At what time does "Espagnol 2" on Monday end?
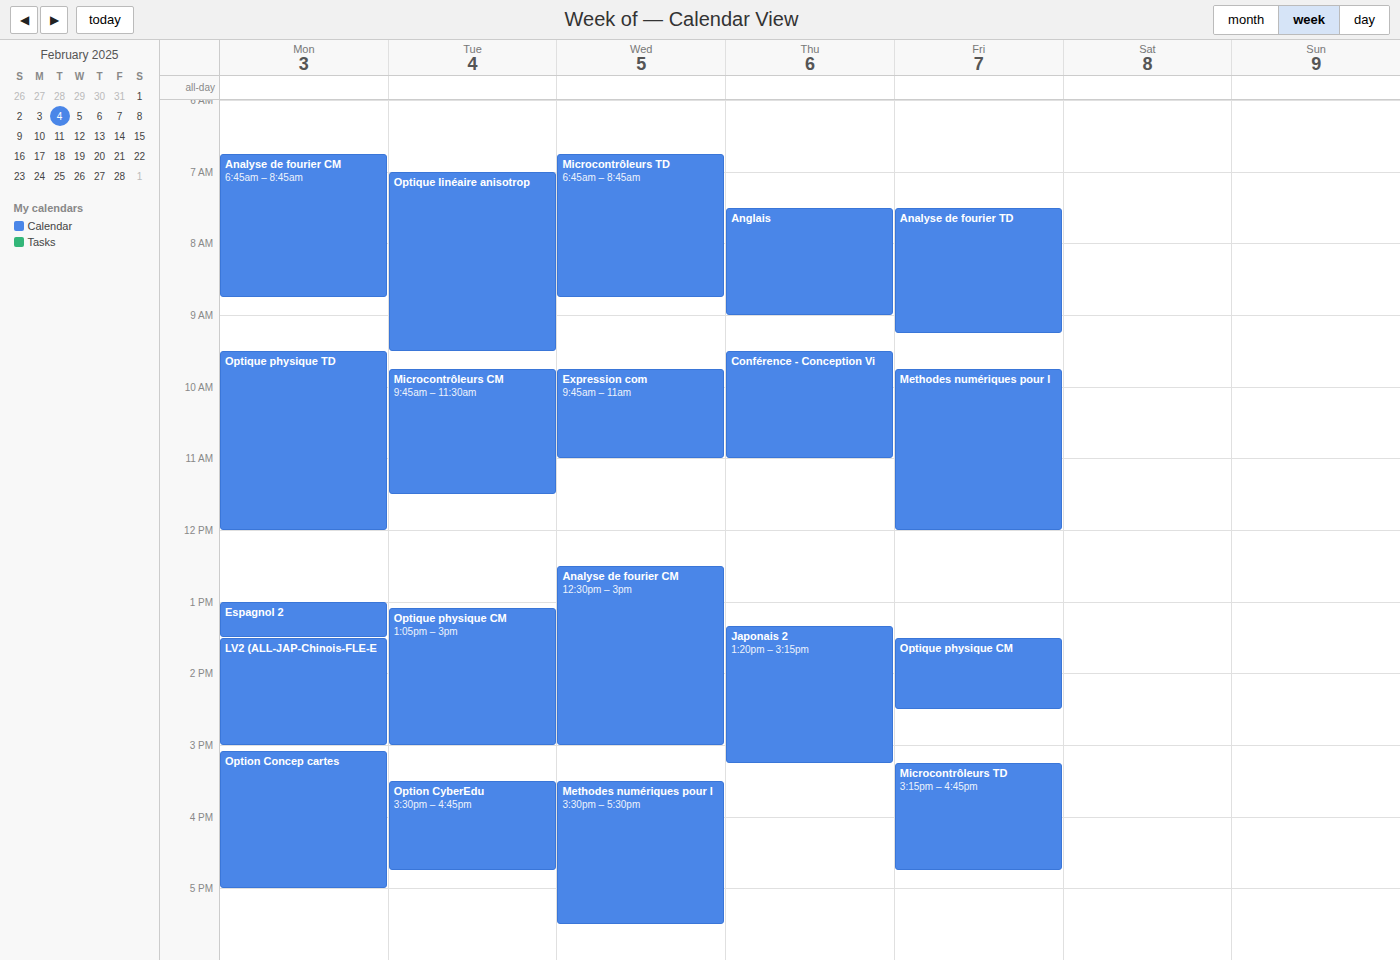
1:30 PM